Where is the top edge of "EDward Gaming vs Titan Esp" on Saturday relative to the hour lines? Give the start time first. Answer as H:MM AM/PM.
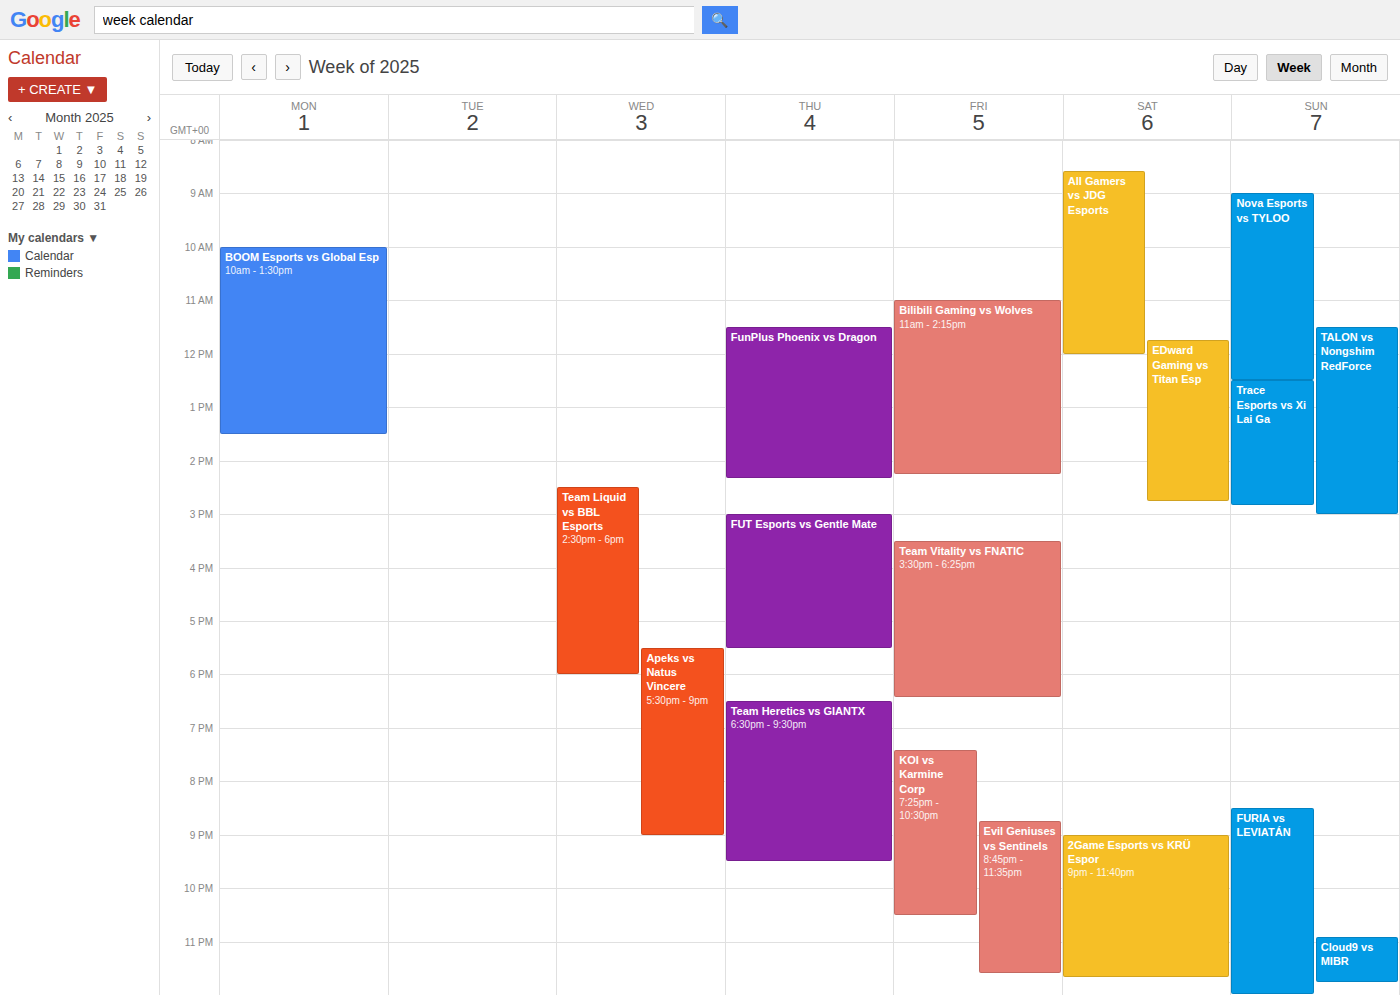
11:45 AM -- neither: three quarters of the way from the 11 AM line to the 12 PM line.